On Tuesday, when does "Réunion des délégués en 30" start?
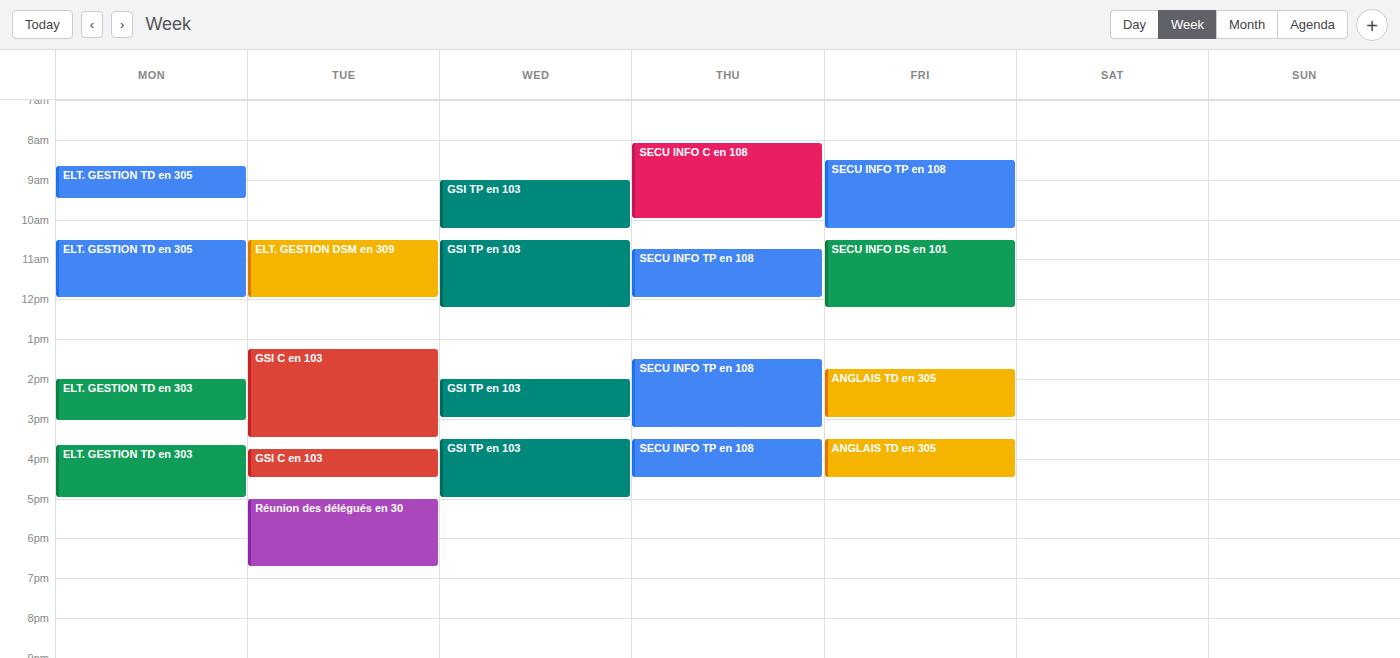
5:00 PM